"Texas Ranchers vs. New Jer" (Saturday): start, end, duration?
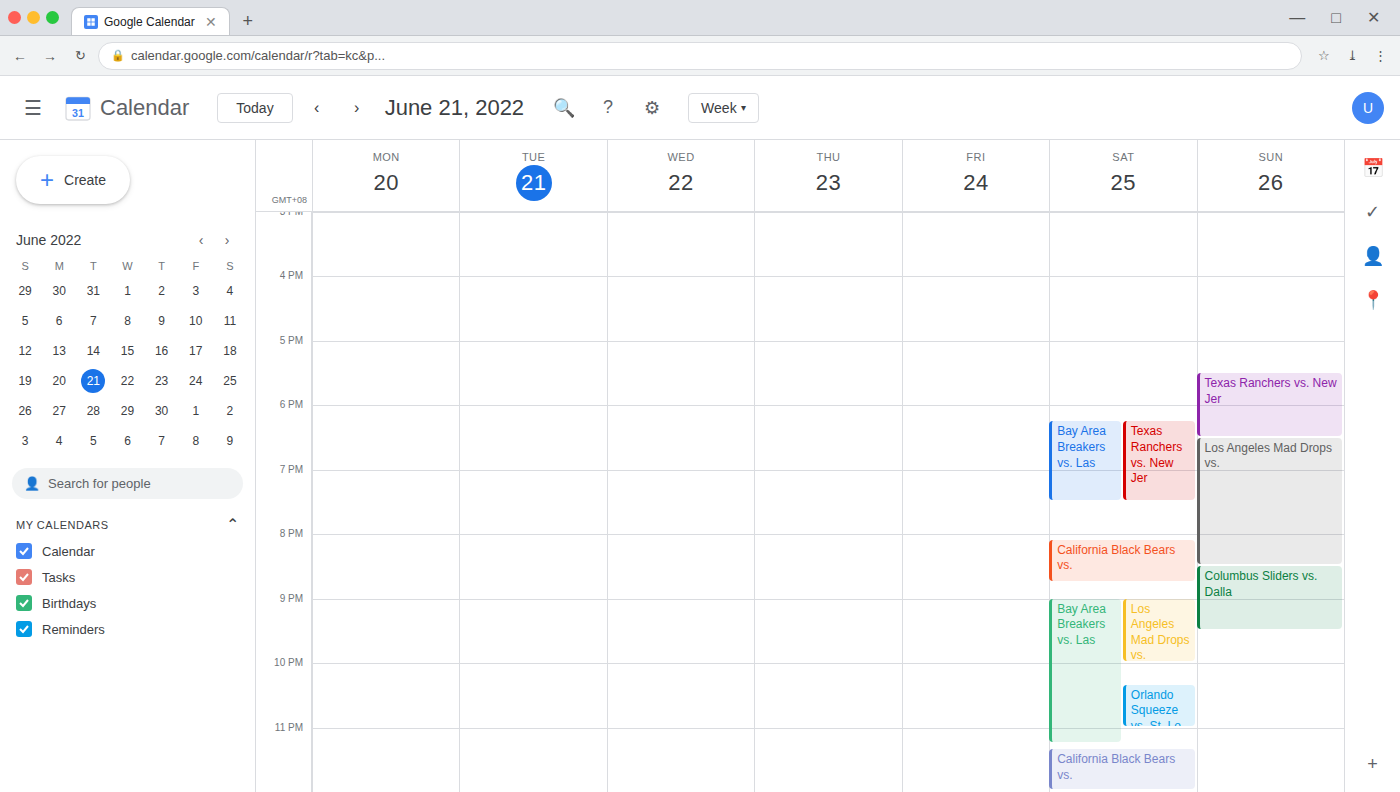
6:15 PM to 7:30 PM, 1 hour 15 minutes